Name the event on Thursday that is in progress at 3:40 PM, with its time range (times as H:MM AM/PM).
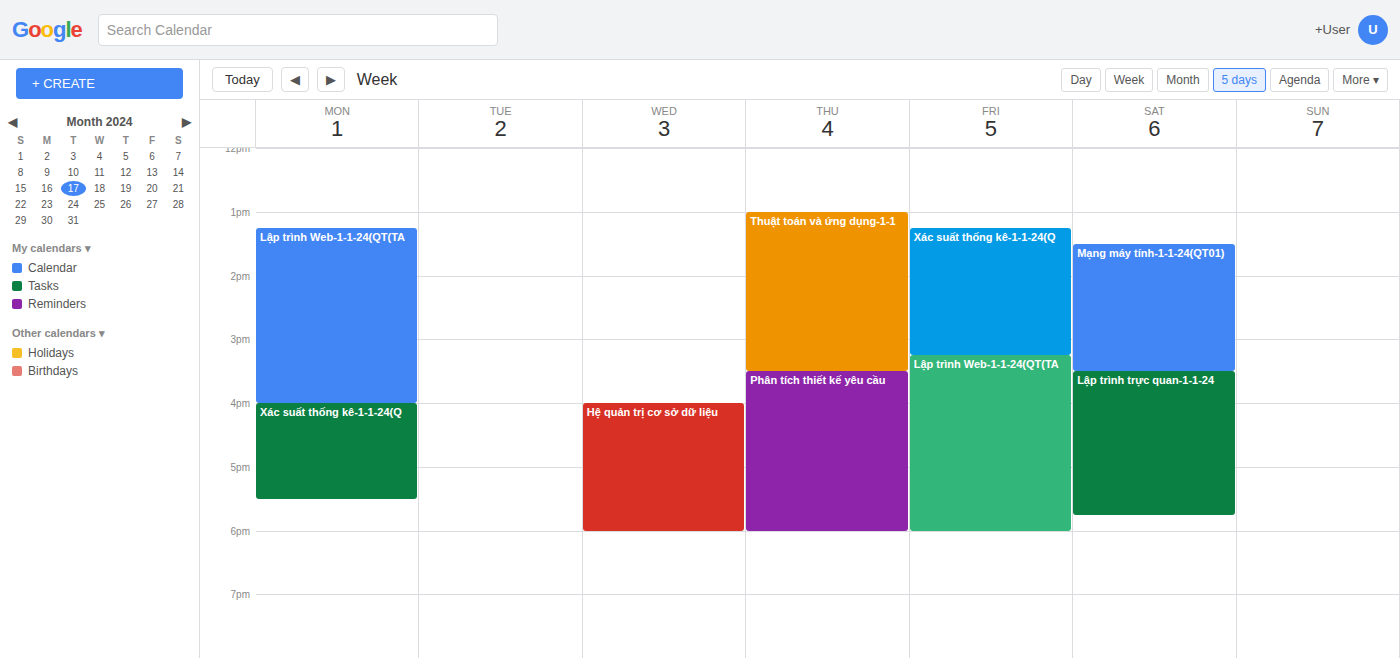
"Phân tích thiết kế yêu cầu", 3:30 PM to 6:00 PM